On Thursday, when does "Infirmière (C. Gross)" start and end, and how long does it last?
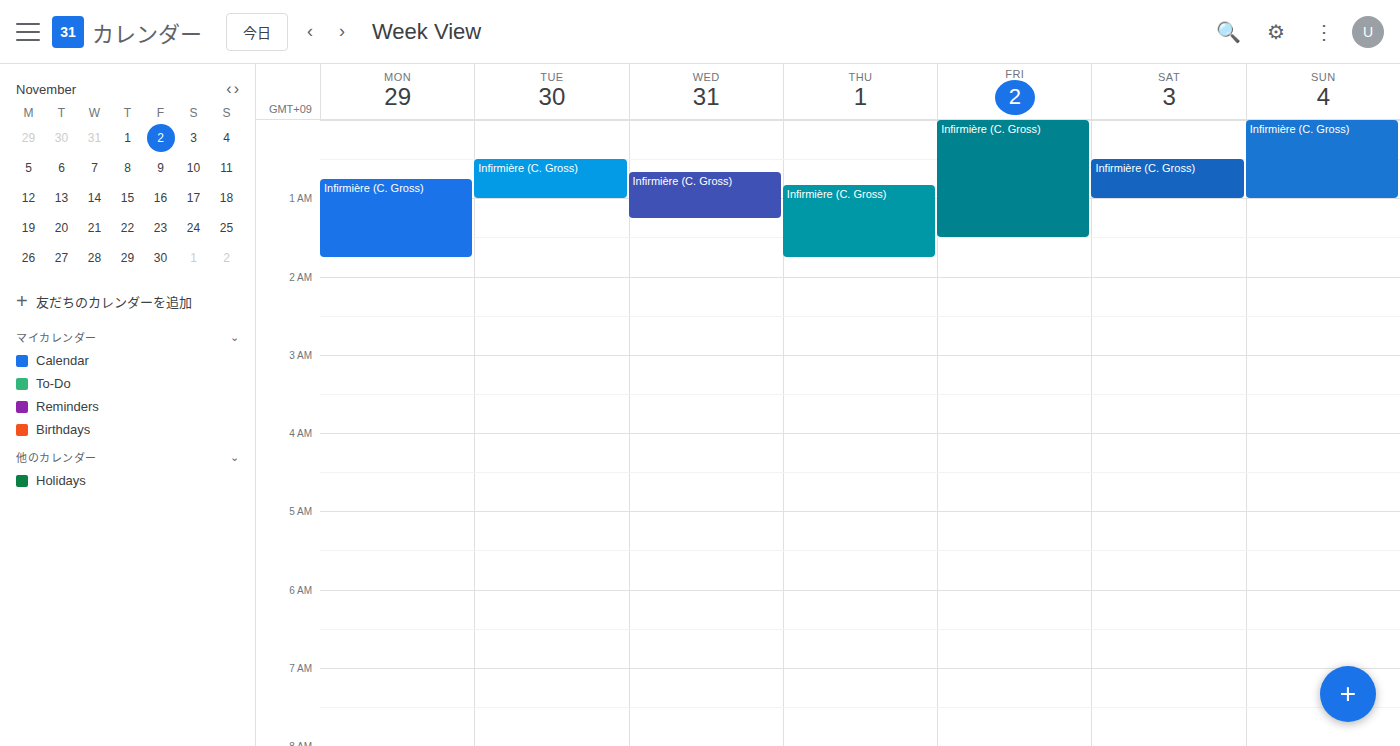
12:50 AM to 1:45 AM, 55 minutes